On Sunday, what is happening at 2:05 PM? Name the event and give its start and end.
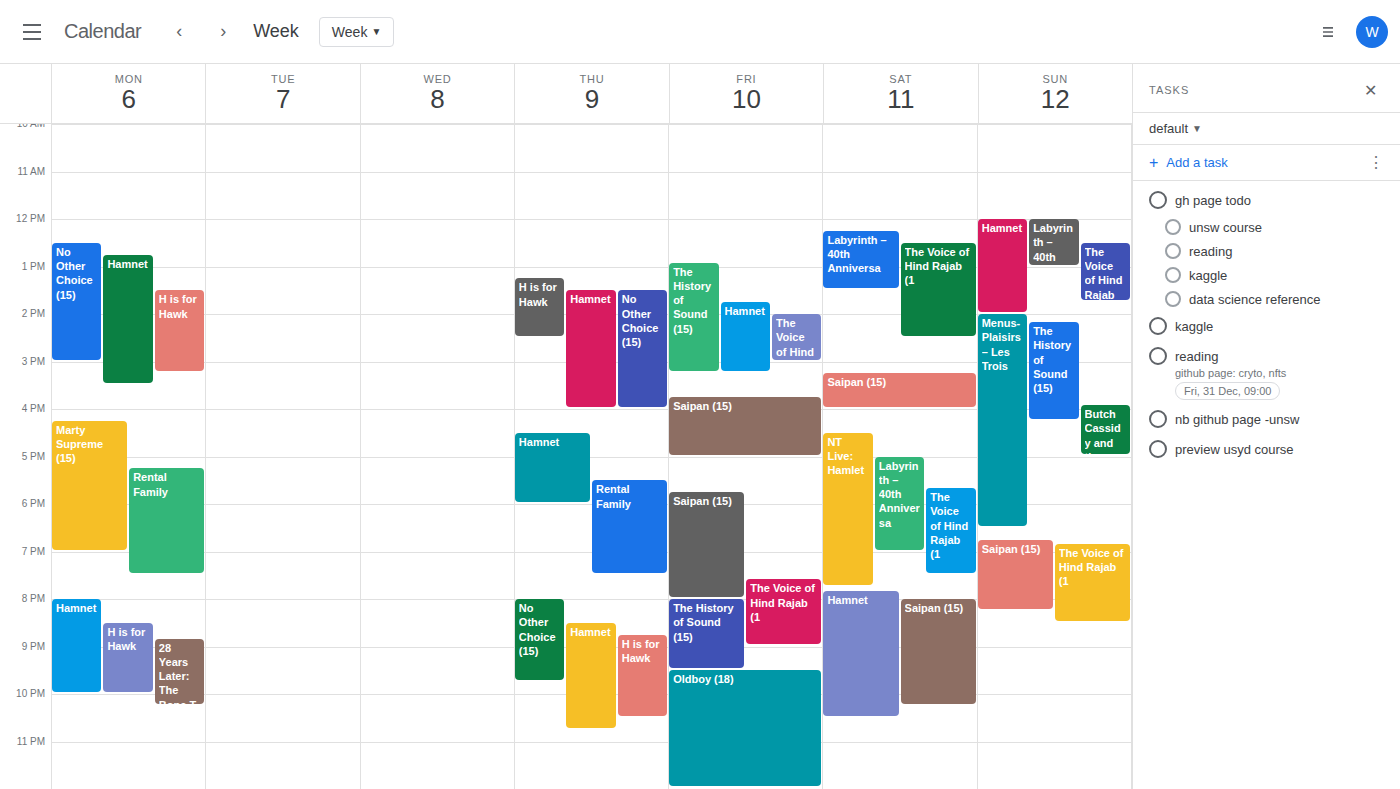
"Menus-Plaisirs – Les Trois", 2:00 PM to 6:30 PM